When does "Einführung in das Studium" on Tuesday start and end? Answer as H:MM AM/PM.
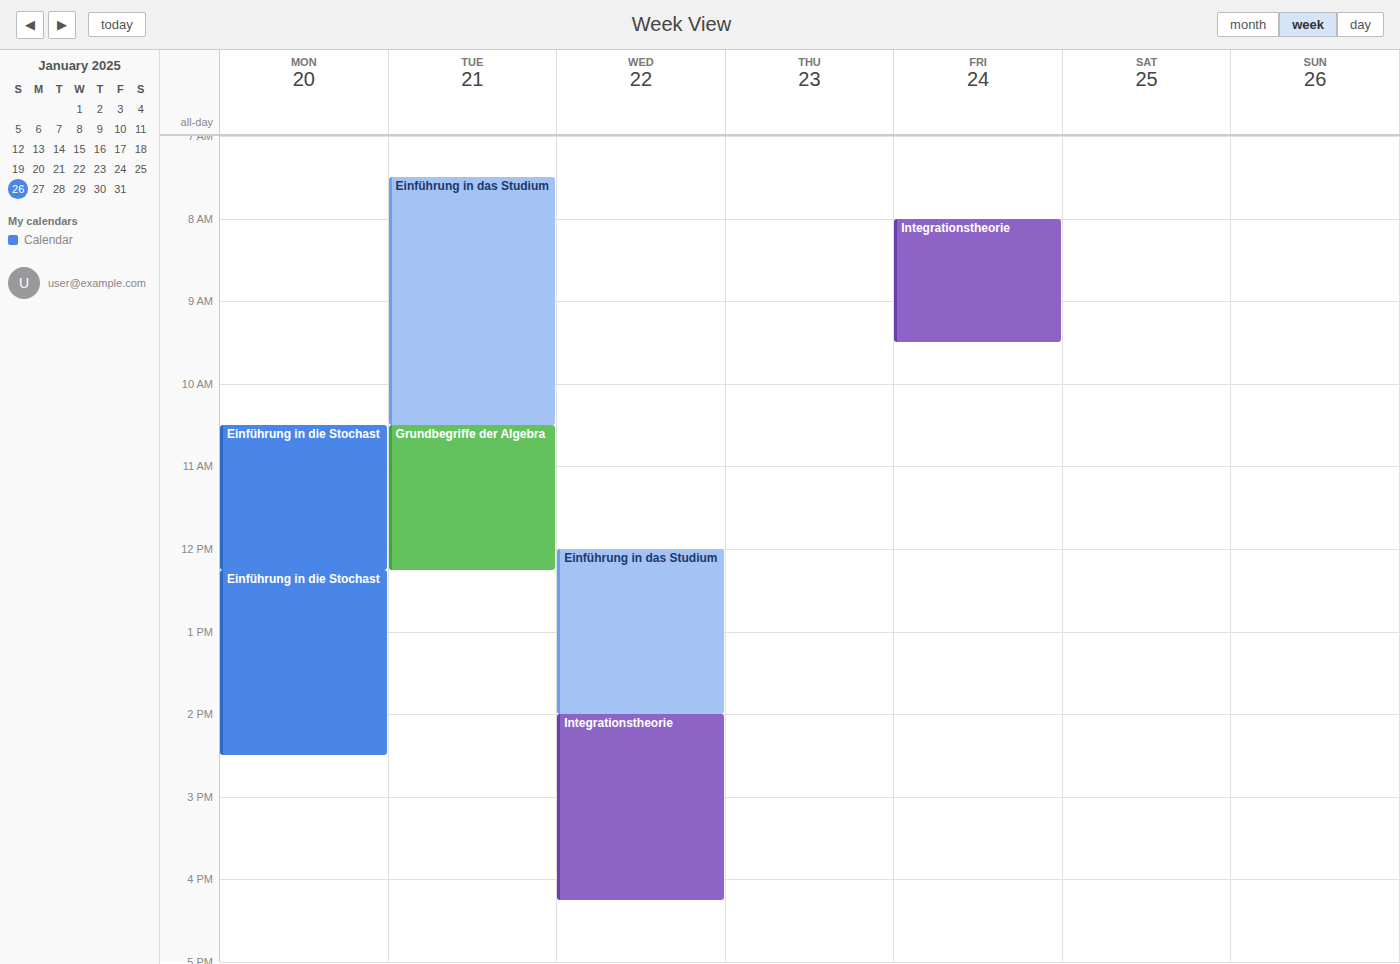
7:30 AM to 10:30 AM